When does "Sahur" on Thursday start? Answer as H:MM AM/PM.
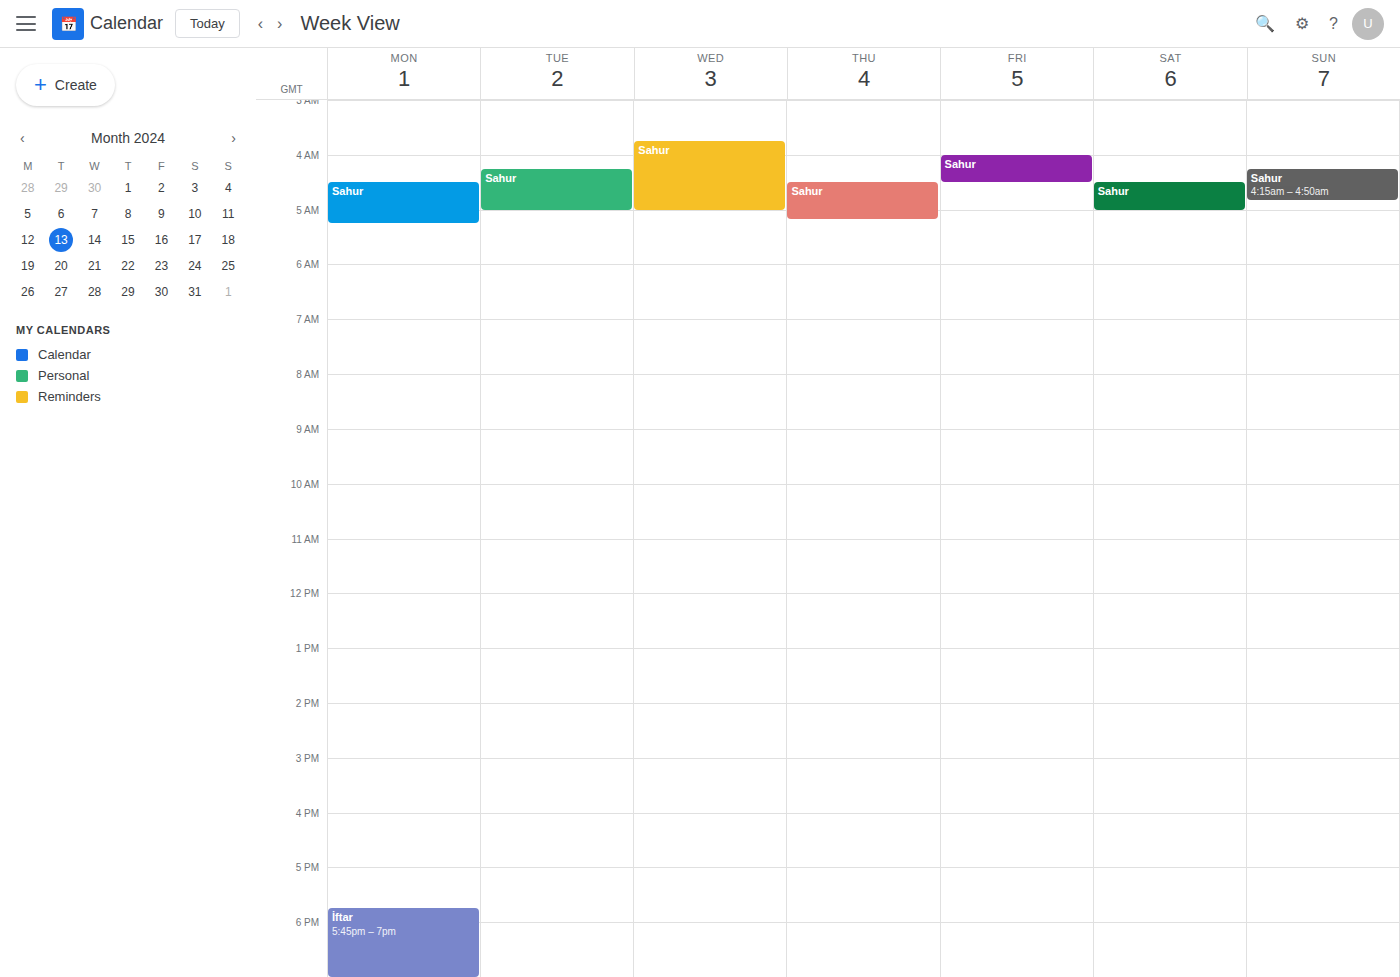
4:30 AM